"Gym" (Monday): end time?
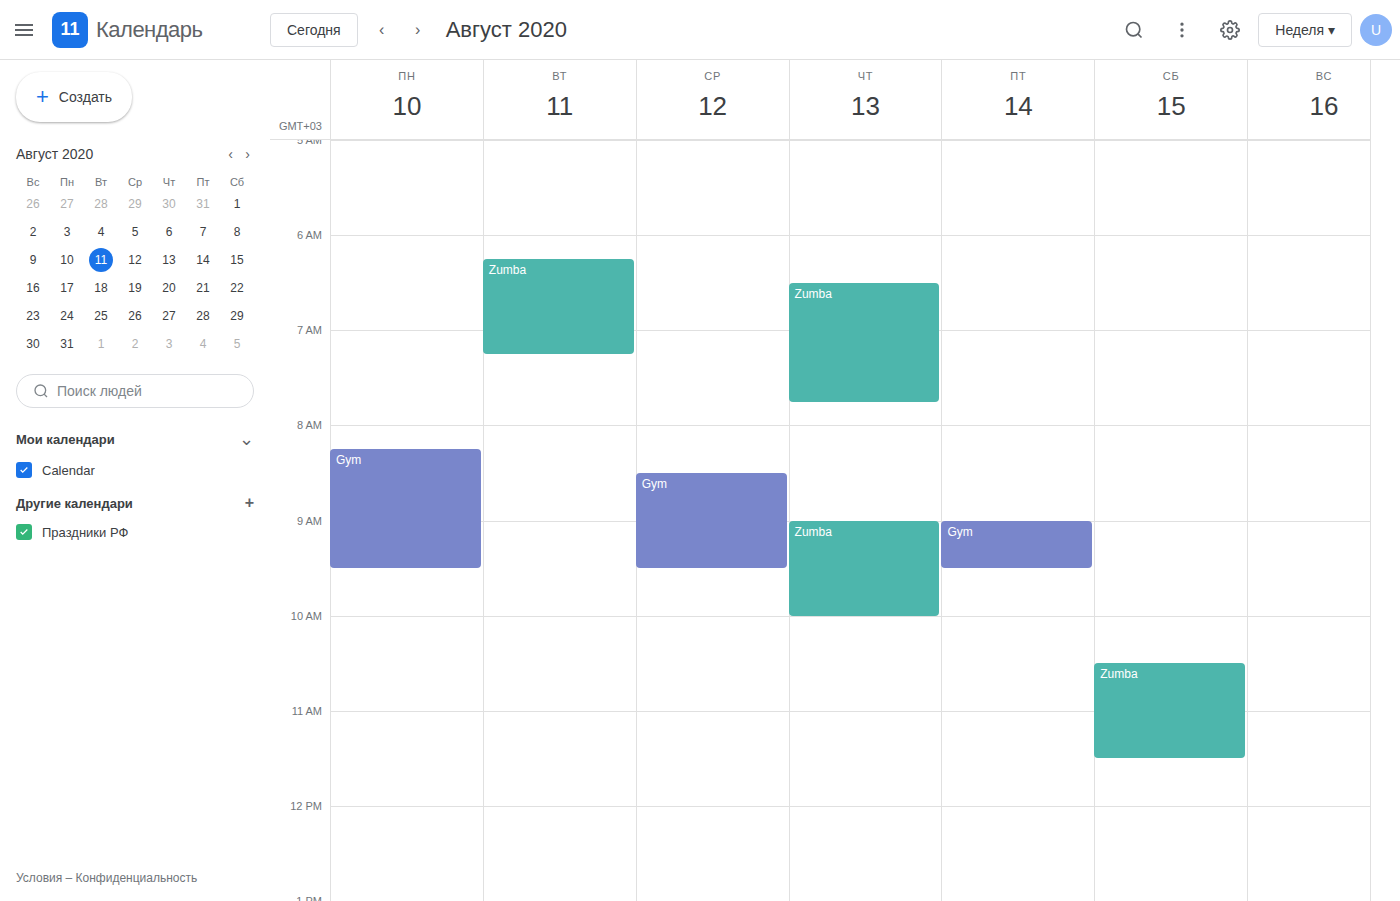
9:30 AM